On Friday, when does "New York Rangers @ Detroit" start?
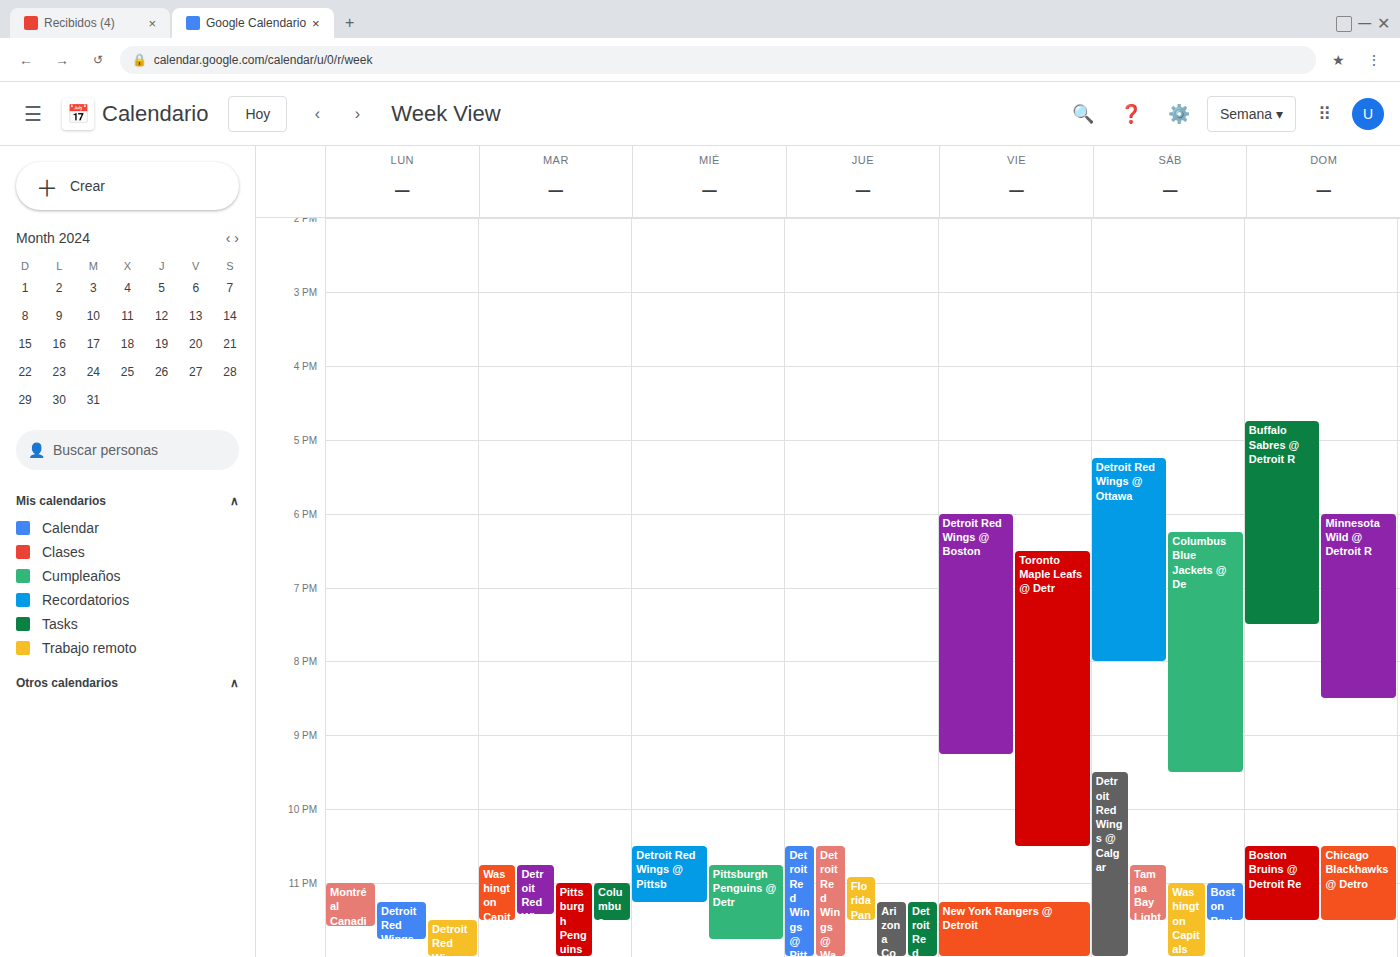
11:15 PM